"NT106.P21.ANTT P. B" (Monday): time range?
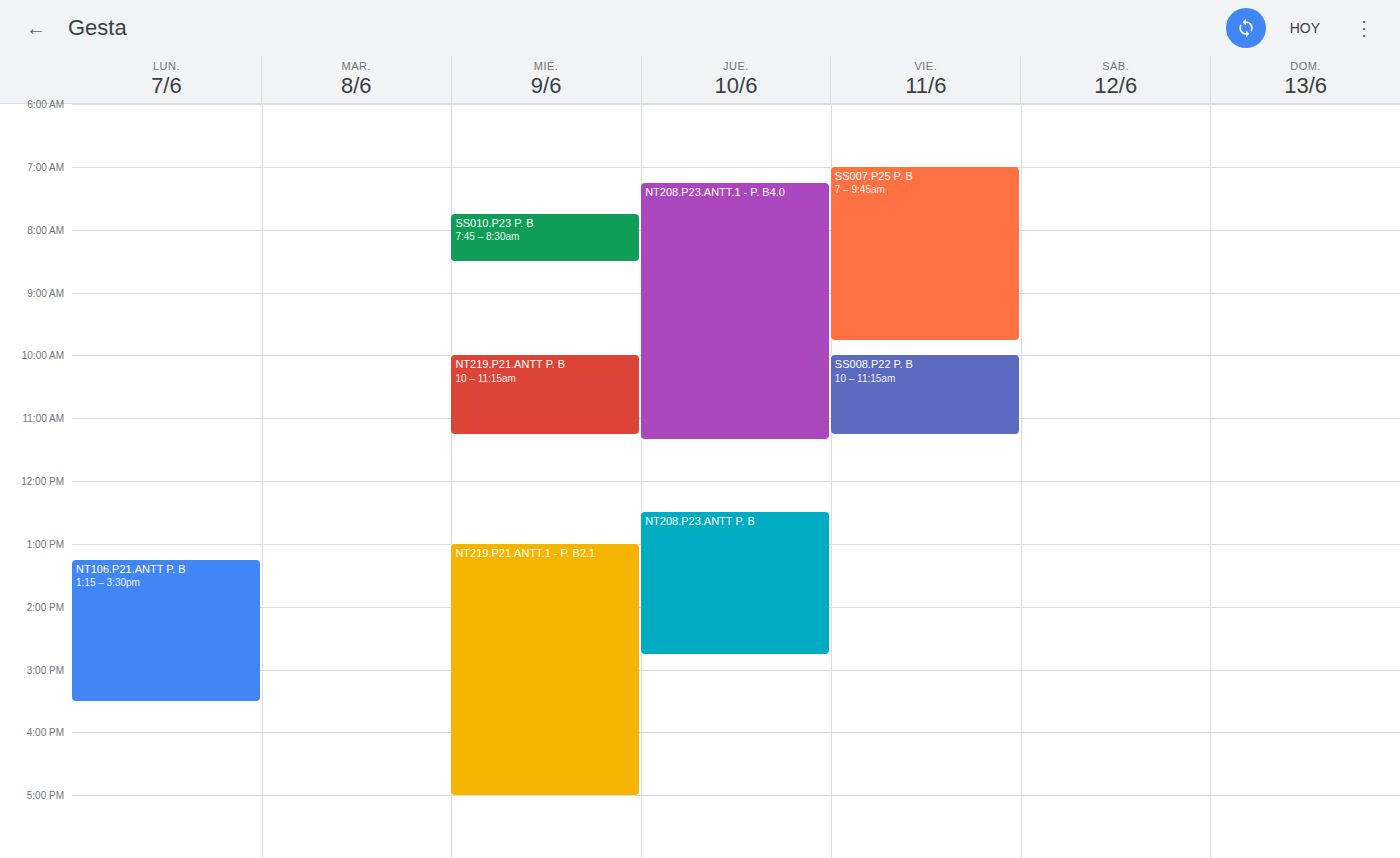
13:15 to 15:30